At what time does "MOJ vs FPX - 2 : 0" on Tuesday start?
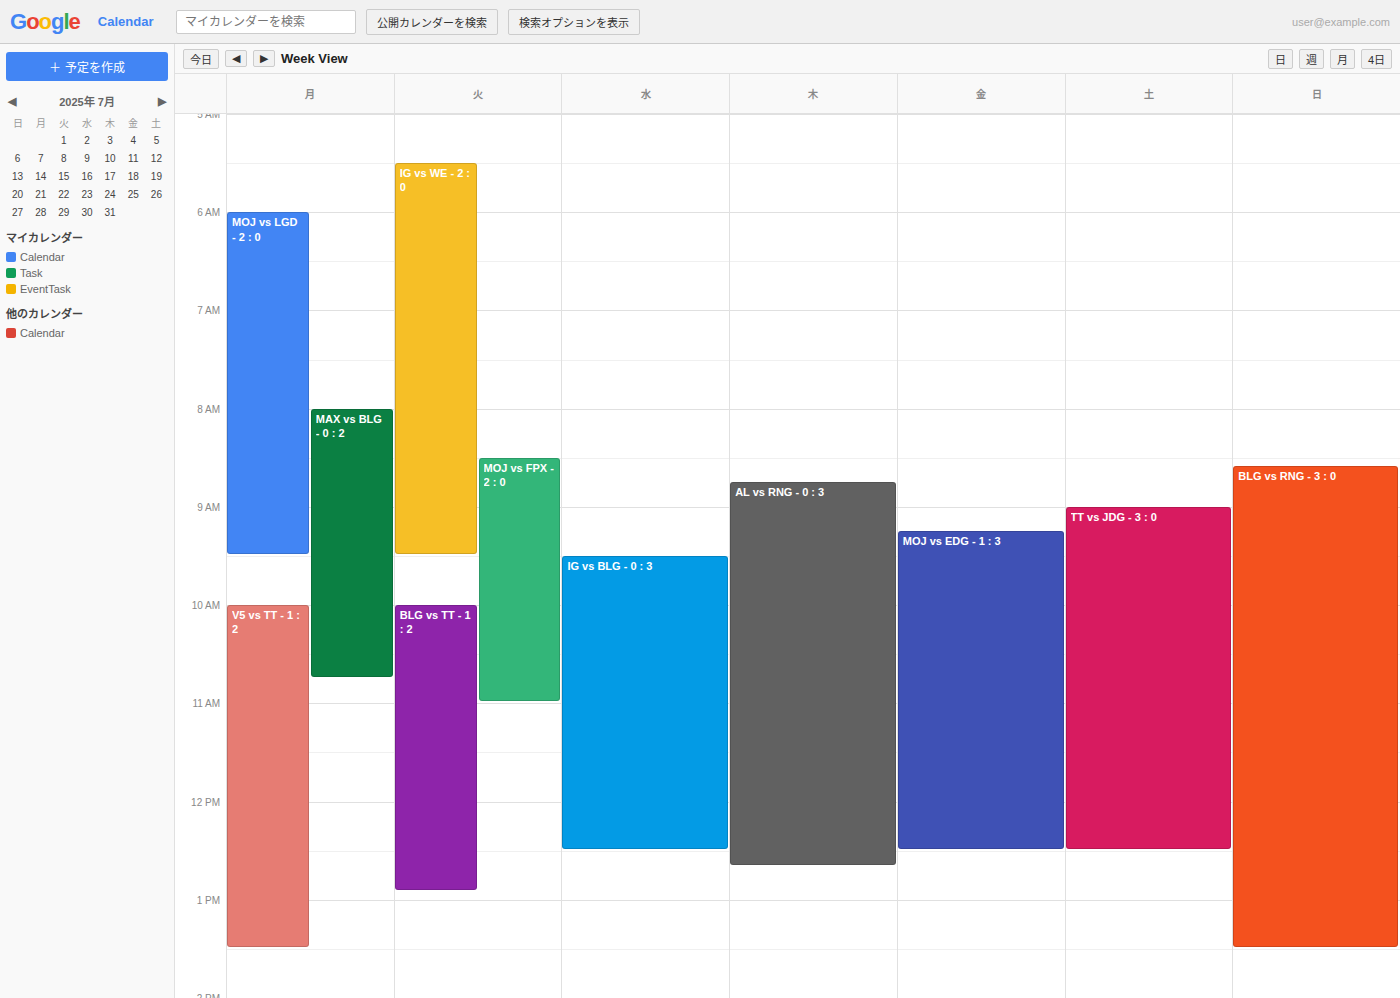
8:30 AM